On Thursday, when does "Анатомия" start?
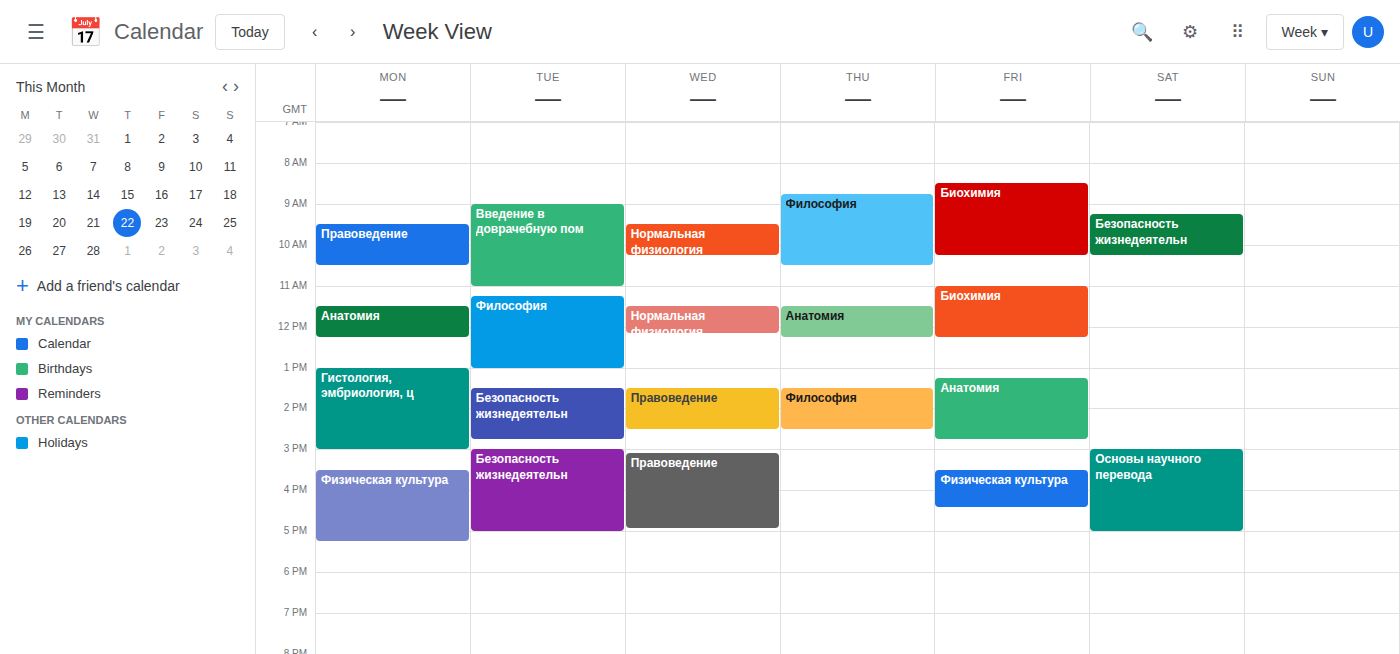
11:30 AM